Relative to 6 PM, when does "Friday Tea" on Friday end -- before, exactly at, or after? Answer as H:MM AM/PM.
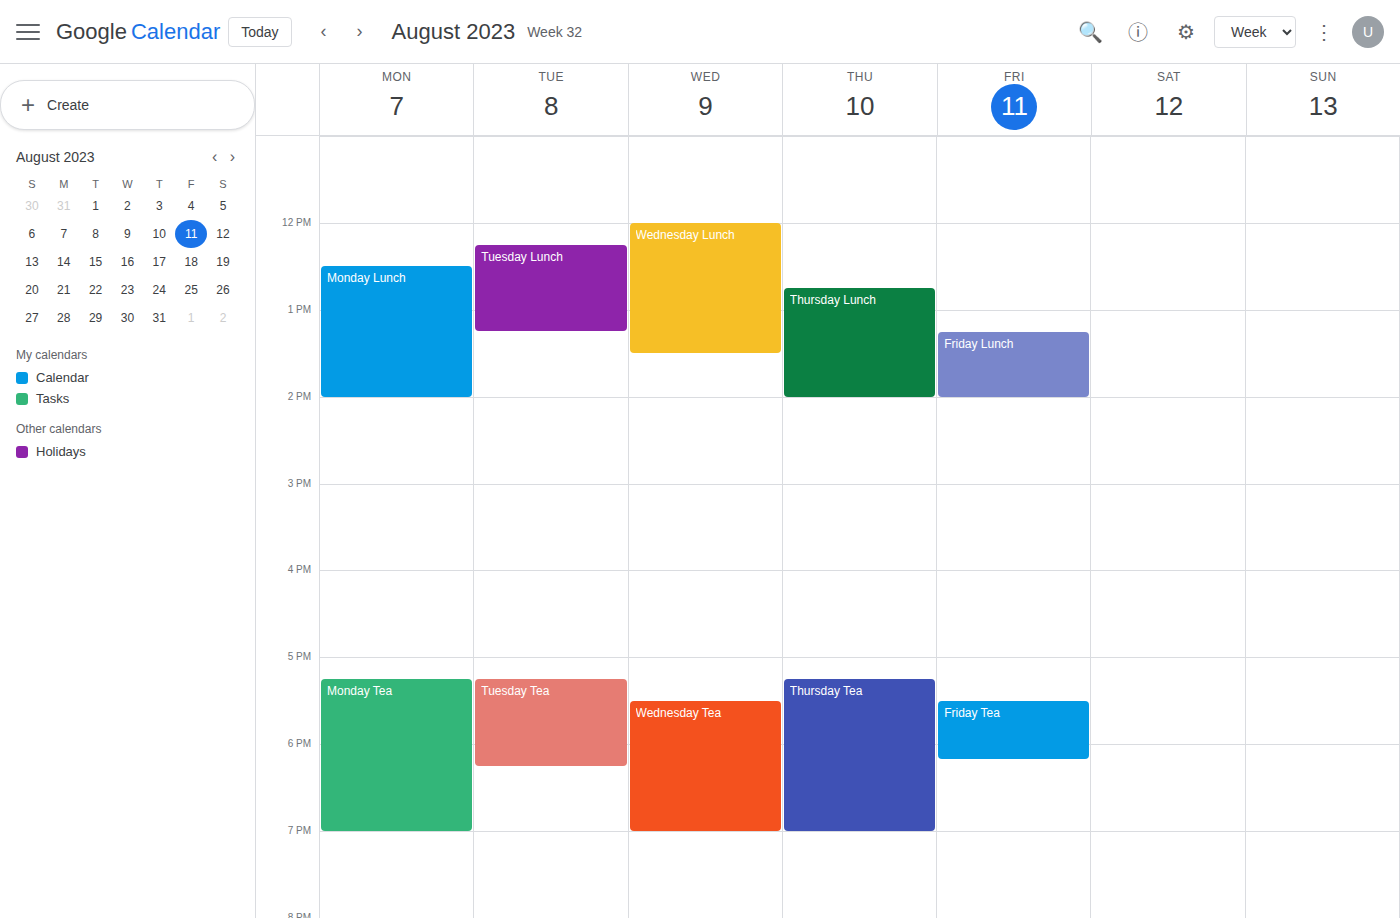
6:10 PM -- after 6 PM, 10 minutes below the 6 PM line.